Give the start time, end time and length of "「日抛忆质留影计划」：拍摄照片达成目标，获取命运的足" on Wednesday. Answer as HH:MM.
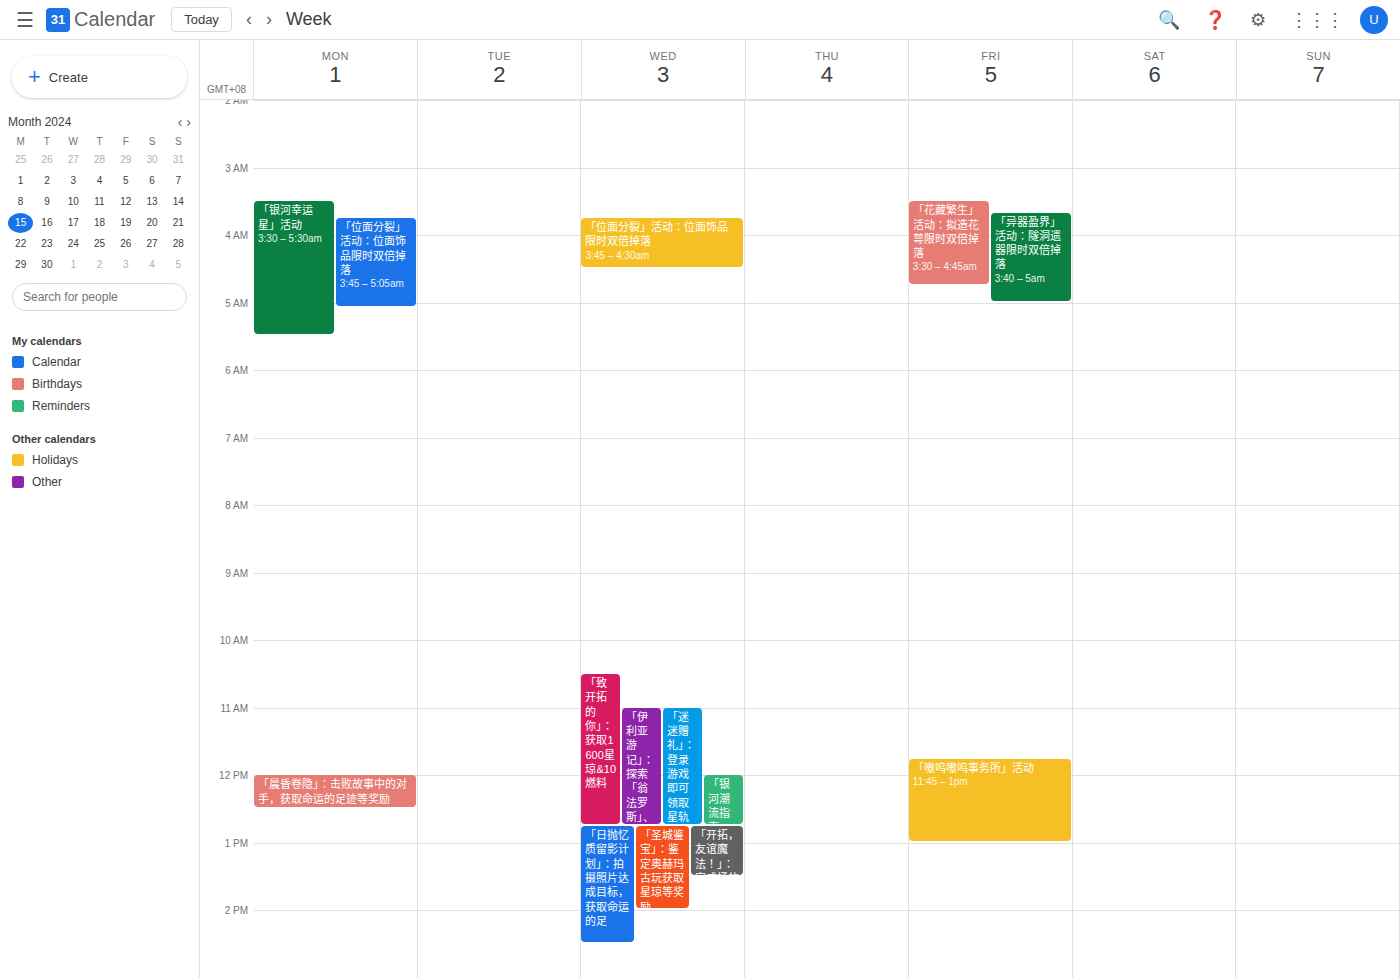
12:45 to 14:30, 1 hour 45 minutes